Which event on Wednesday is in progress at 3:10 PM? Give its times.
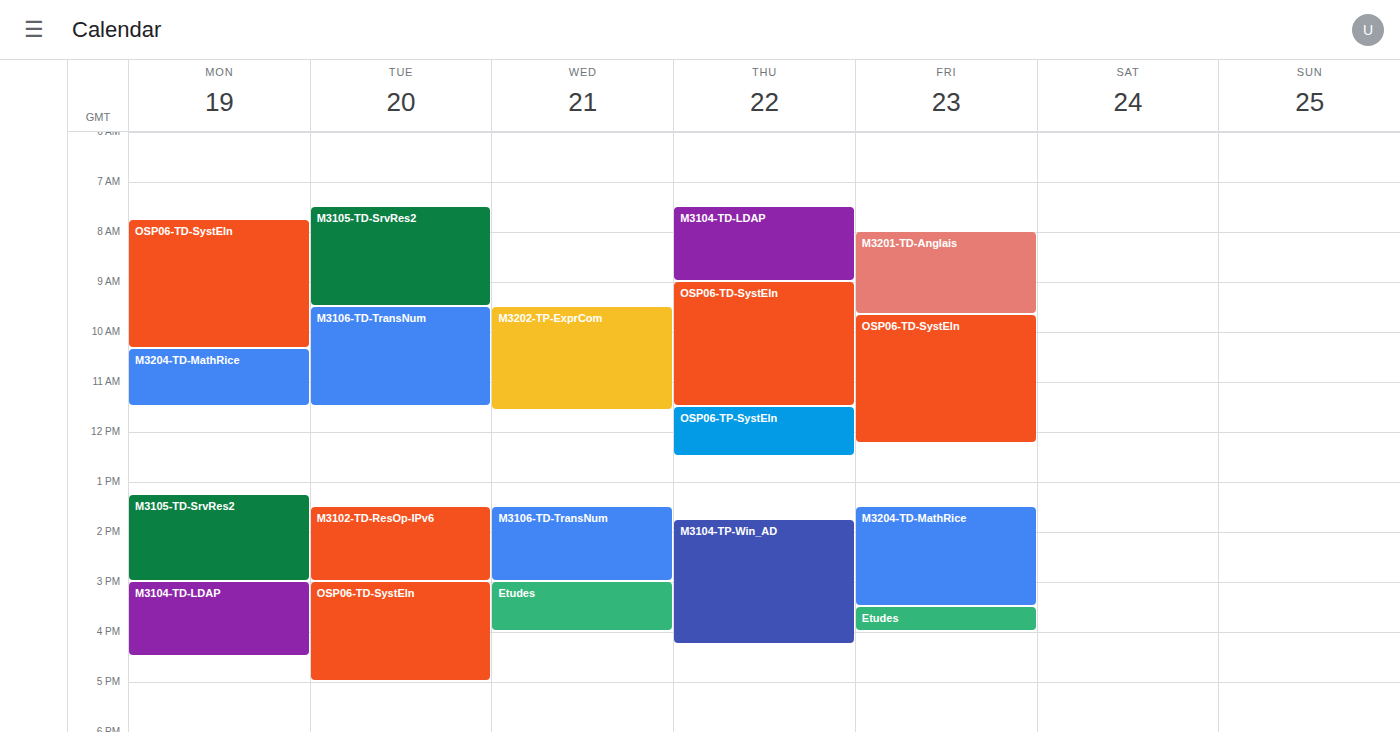
"Etudes", 3:00 PM to 4:00 PM